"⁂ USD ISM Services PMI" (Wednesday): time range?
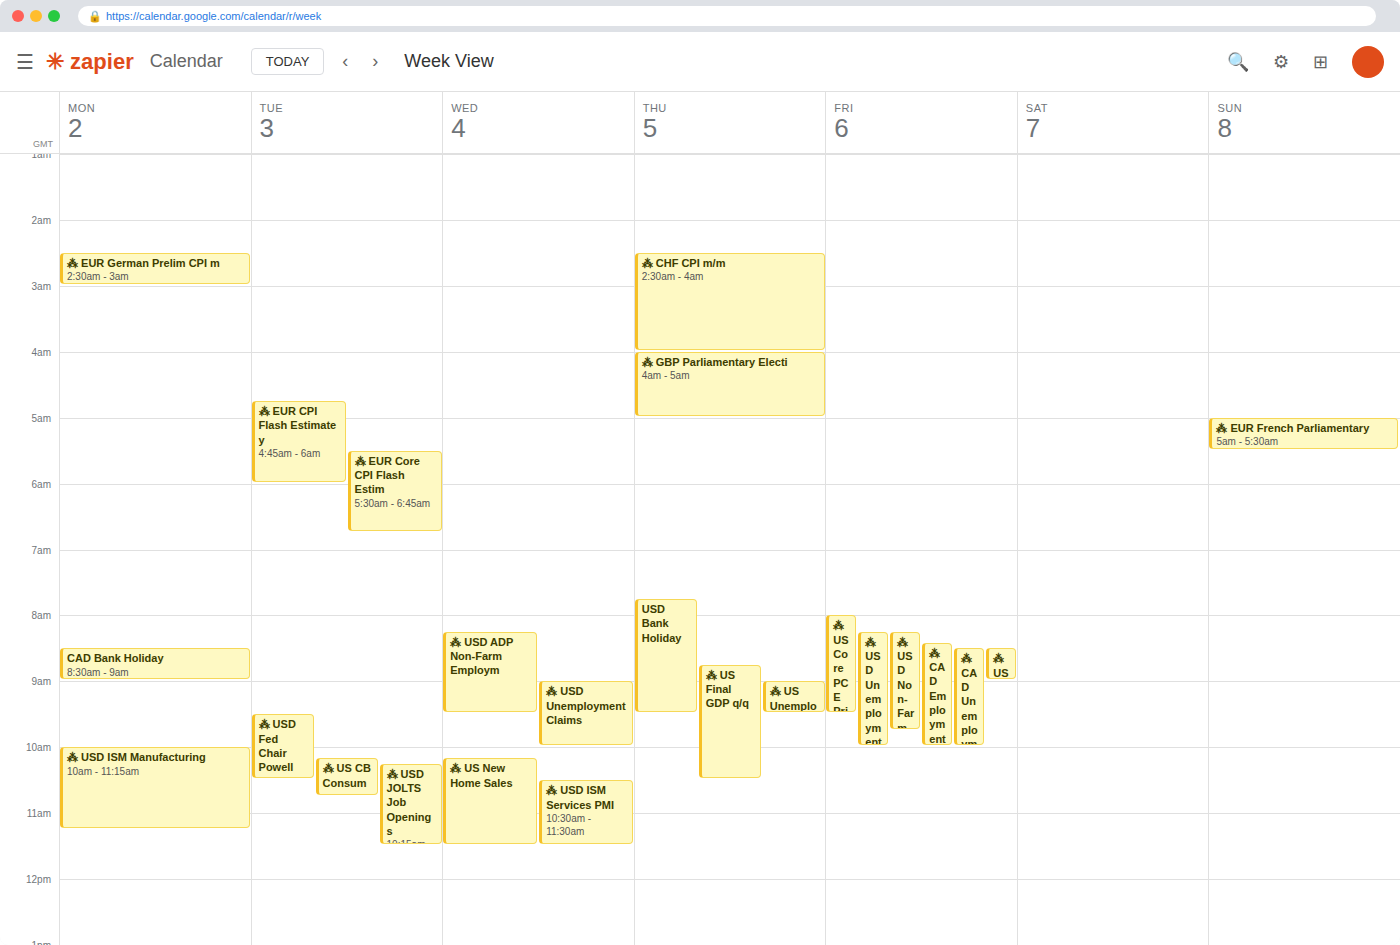
10:30 AM to 11:30 AM